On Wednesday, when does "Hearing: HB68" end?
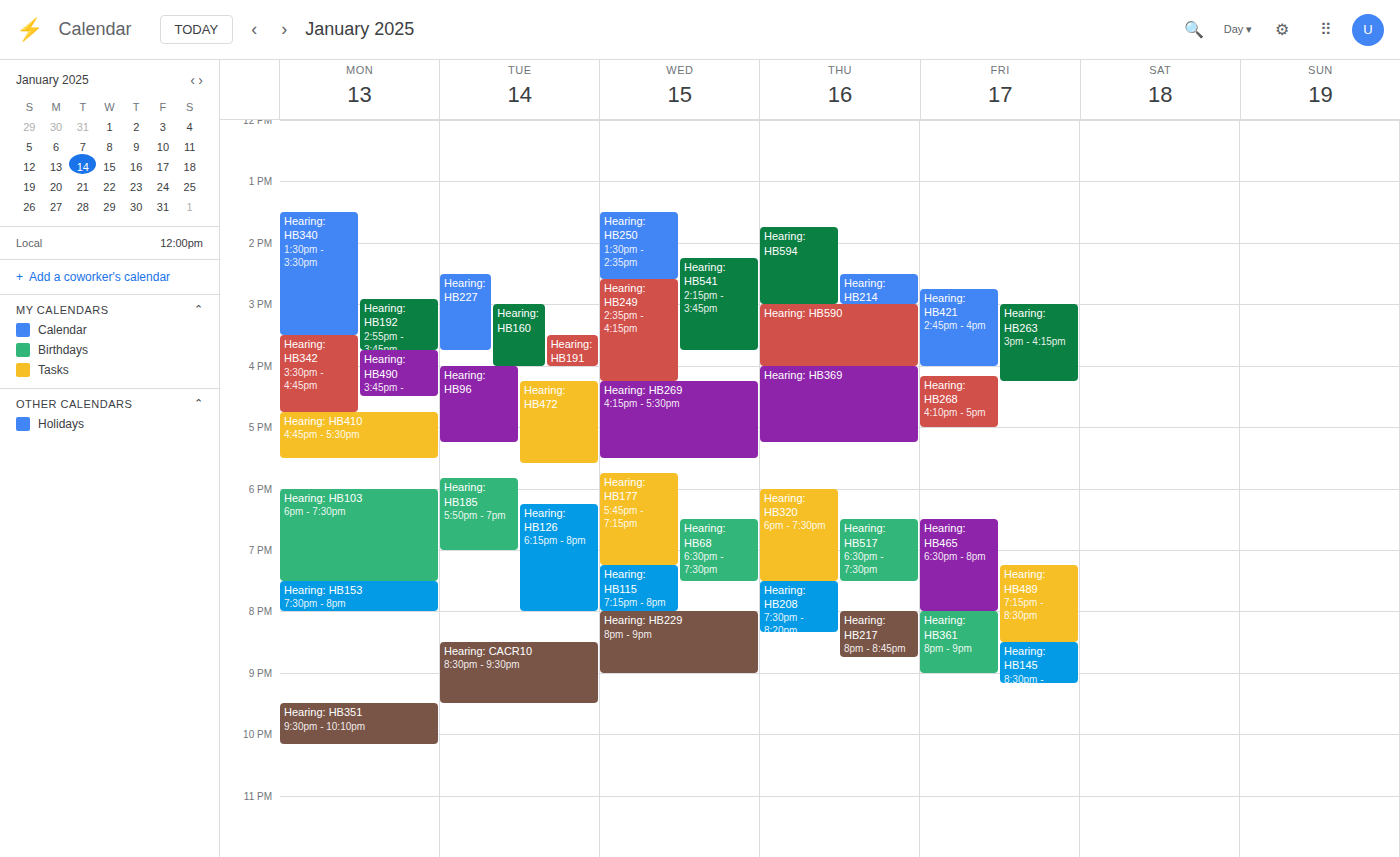
7:30 PM